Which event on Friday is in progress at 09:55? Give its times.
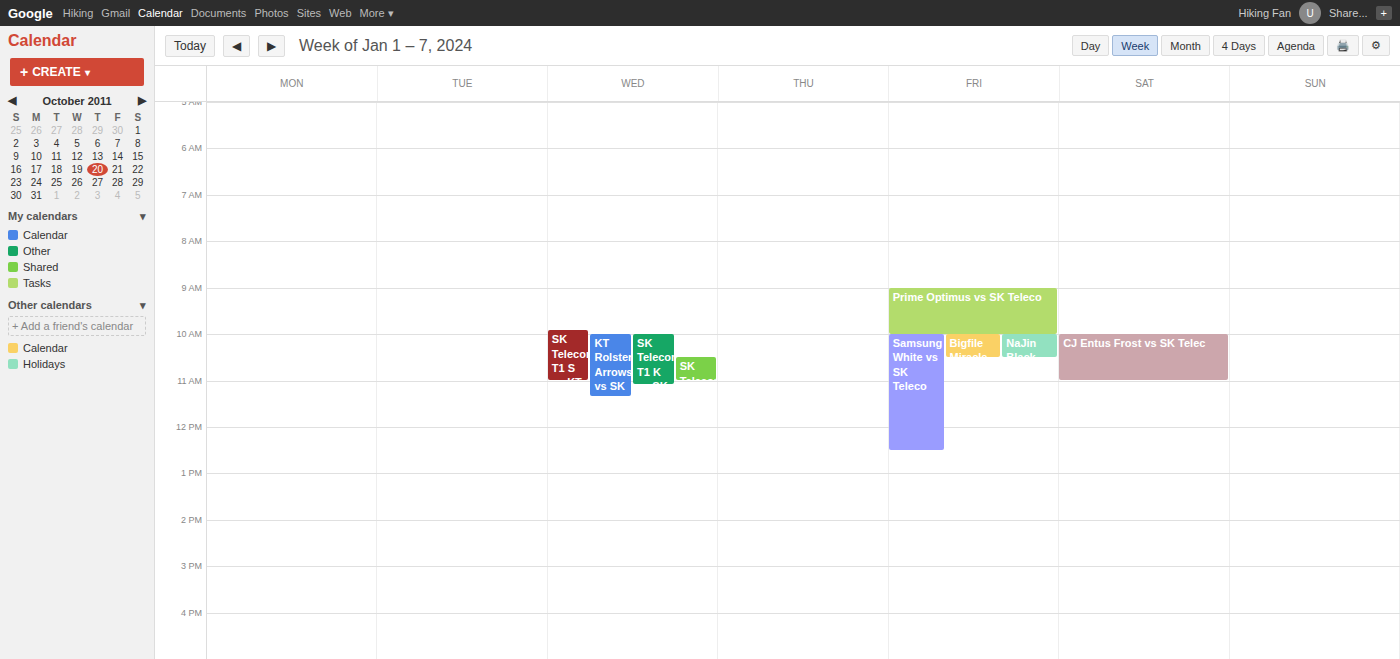
"Prime Optimus vs SK Teleco", 09:00 to 10:00